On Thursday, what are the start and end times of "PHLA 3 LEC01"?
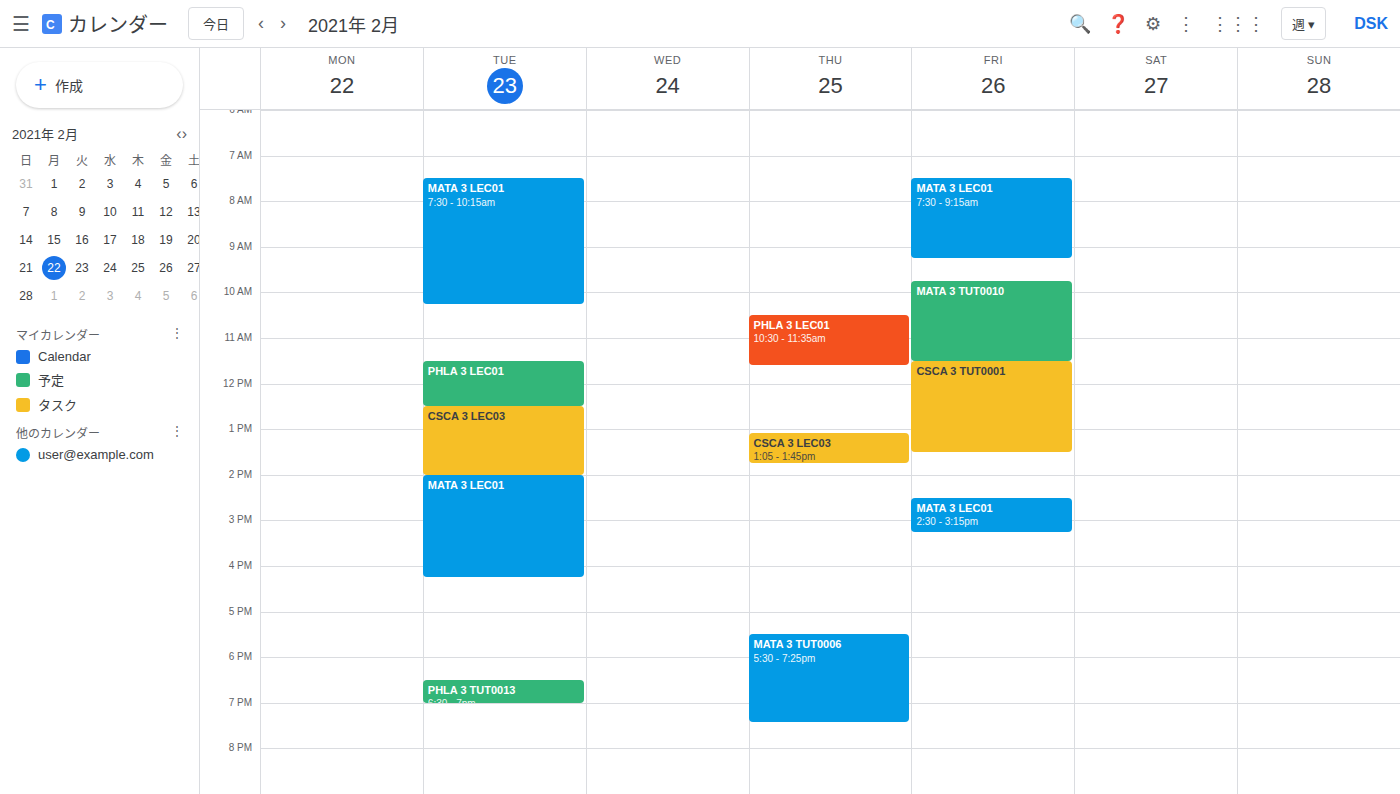
10:30 AM to 11:35 AM